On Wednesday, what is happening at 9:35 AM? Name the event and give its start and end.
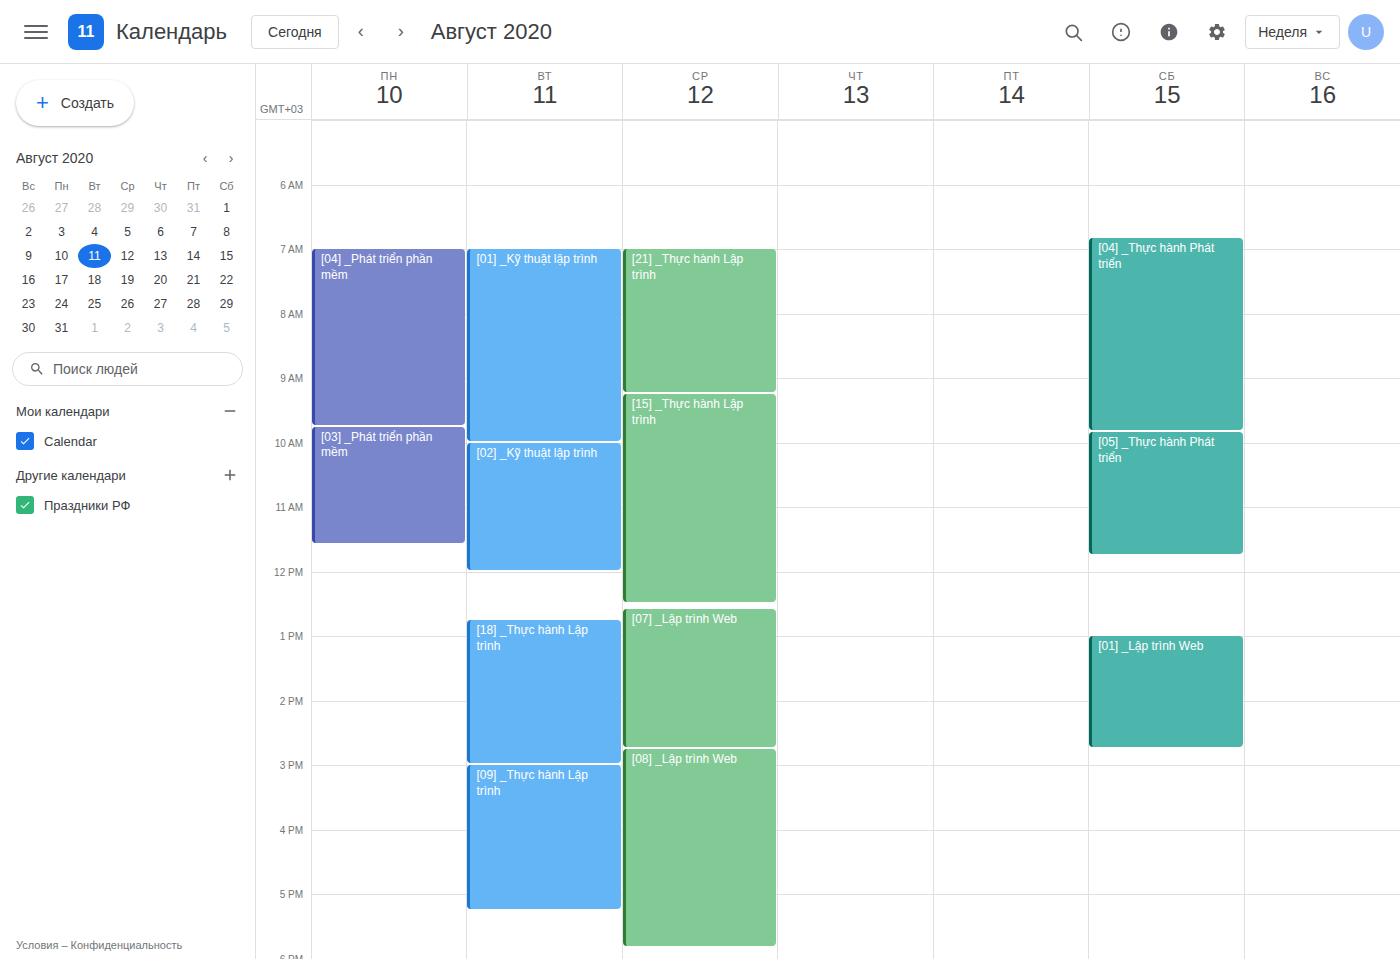
"[15] _Thực hành Lập trình", 9:15 AM to 12:30 PM